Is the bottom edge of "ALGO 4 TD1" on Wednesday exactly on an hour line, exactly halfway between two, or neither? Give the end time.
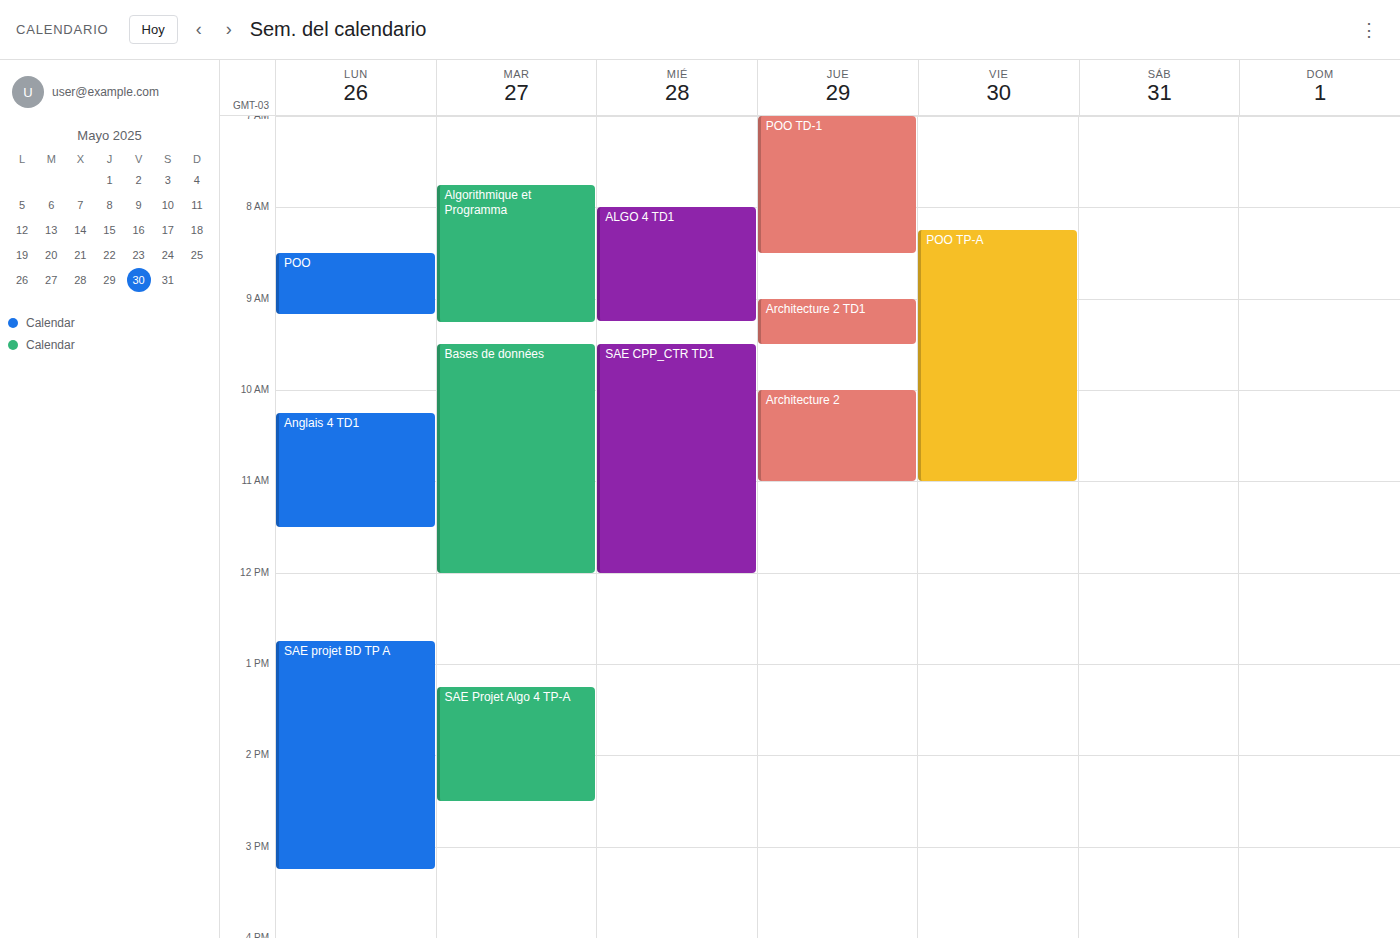
9:15 AM -- neither: a quarter of the way from the 9 AM line to the 10 AM line.